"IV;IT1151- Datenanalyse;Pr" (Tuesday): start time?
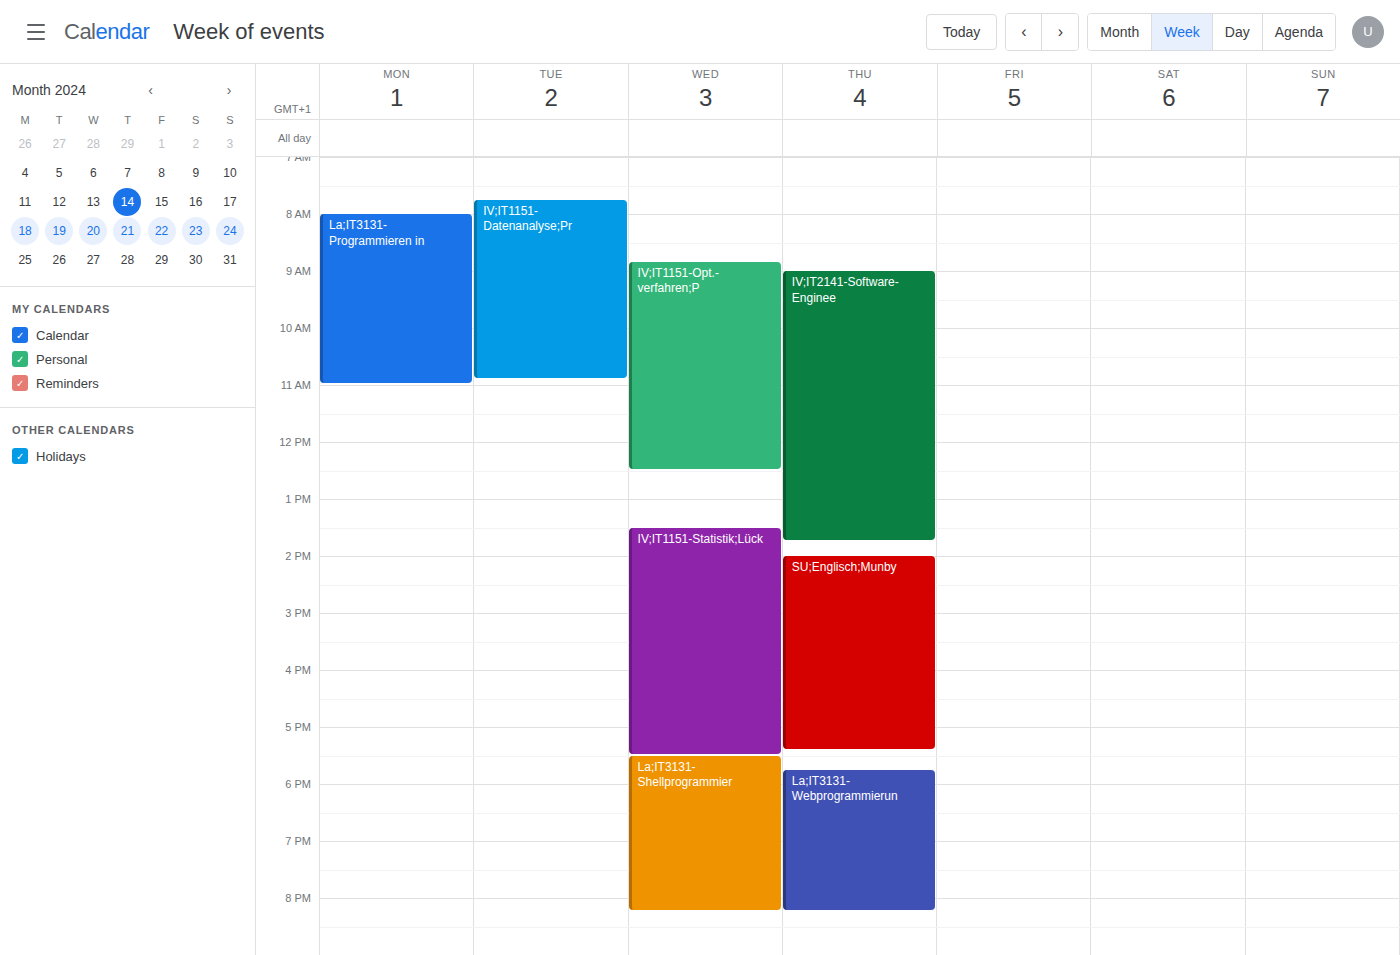
7:45 AM